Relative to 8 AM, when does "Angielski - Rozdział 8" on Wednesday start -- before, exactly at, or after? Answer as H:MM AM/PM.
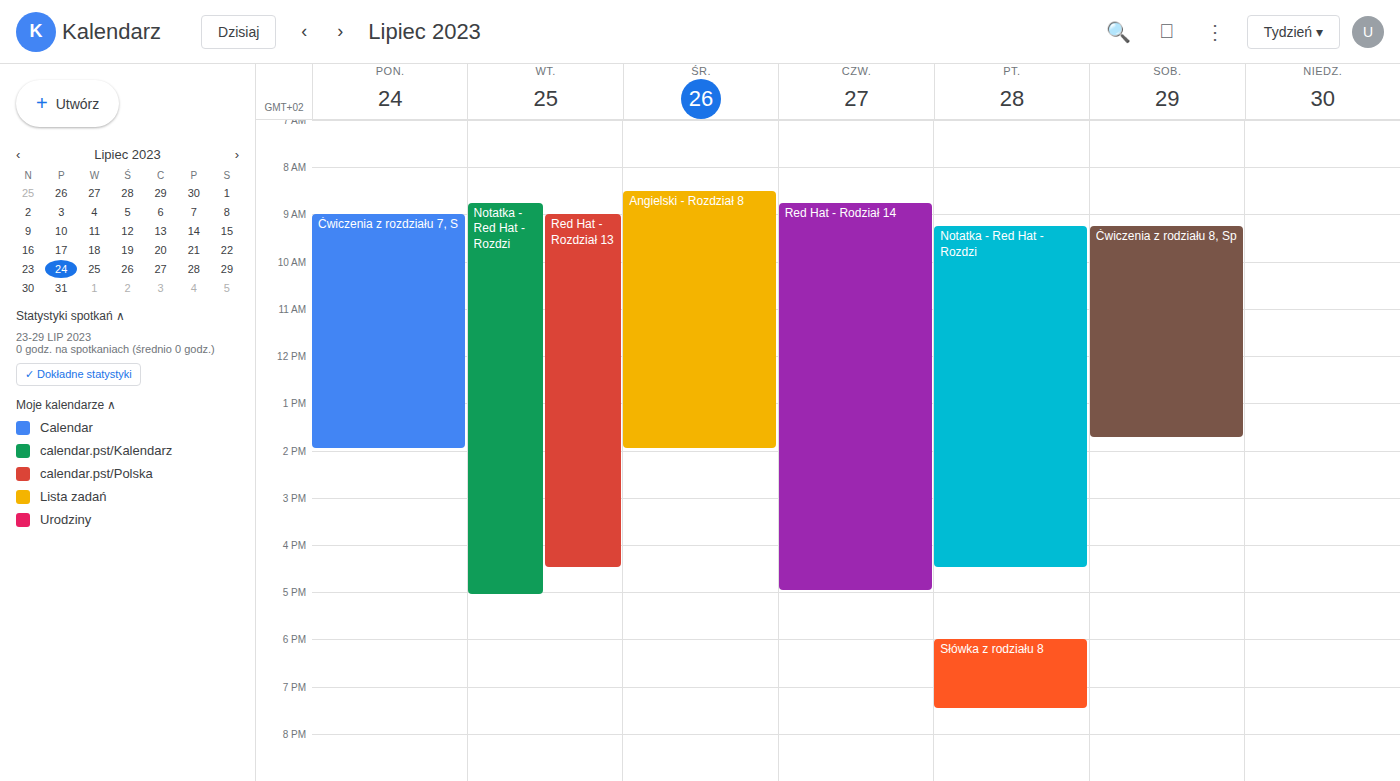
8:30 AM -- after 8 AM, 30 minutes below the 8 AM line.